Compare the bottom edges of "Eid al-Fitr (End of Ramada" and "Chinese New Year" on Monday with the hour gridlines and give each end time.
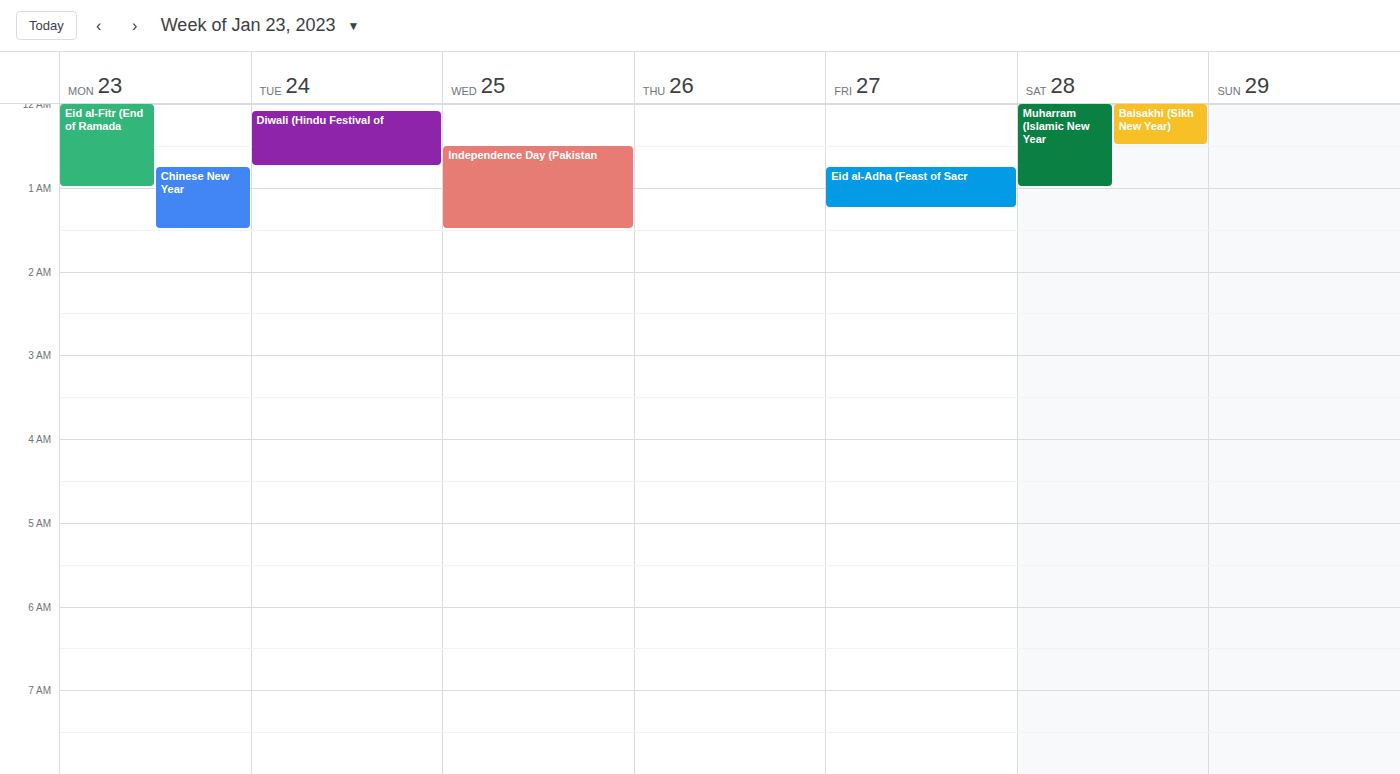
"Eid al-Fitr (End of Ramada": 1:00 AM, exactly on the 1 AM line. "Chinese New Year": 1:30 AM, halfway between the 1 AM and 2 AM lines.